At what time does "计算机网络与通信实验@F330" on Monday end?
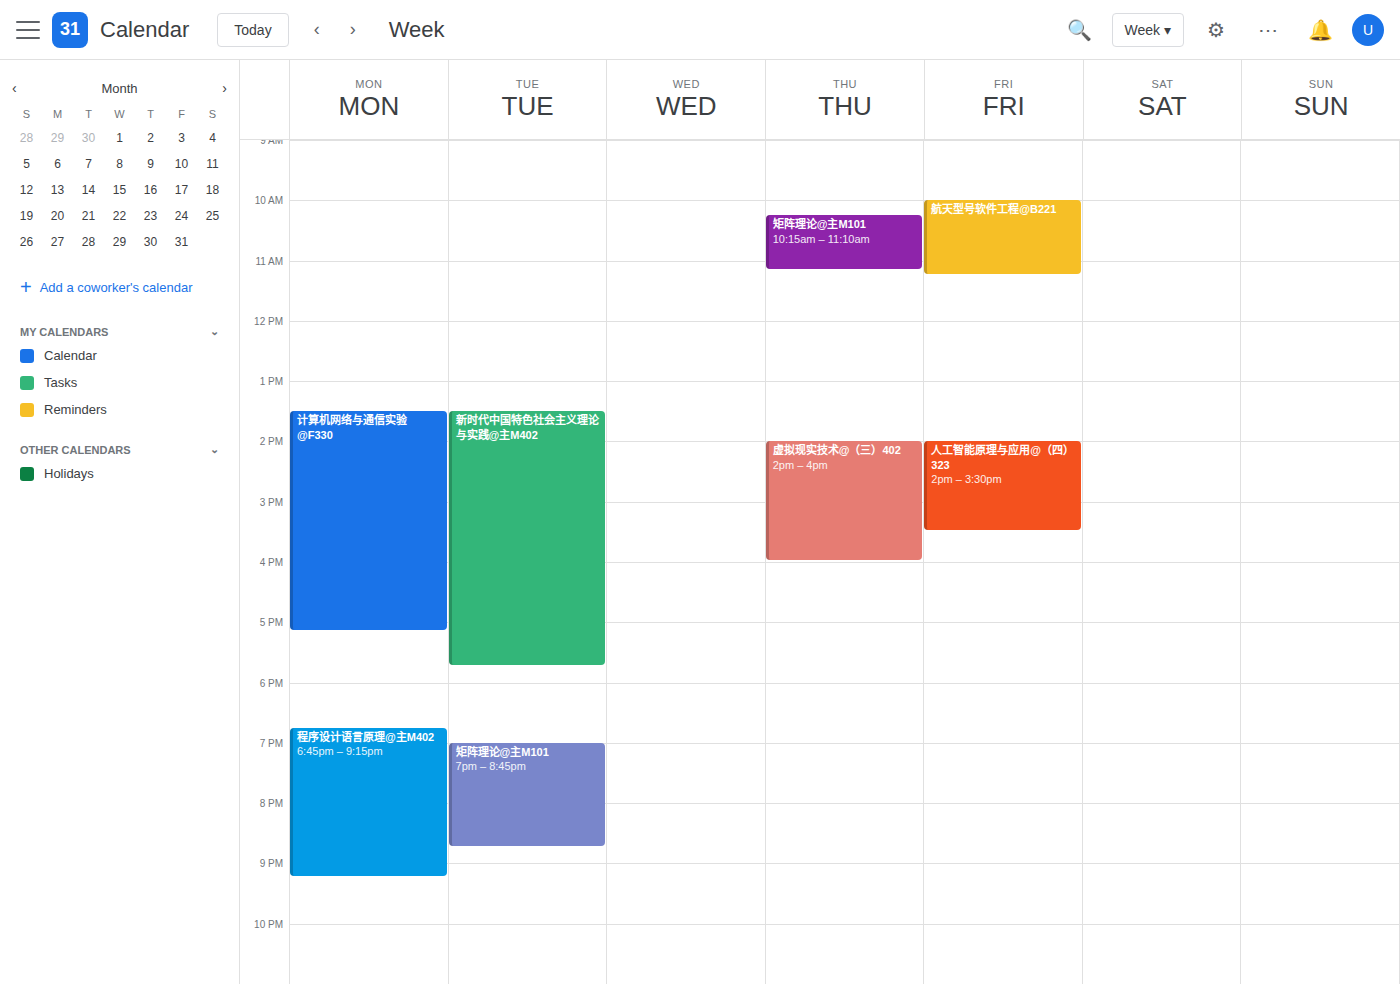
5:10 PM